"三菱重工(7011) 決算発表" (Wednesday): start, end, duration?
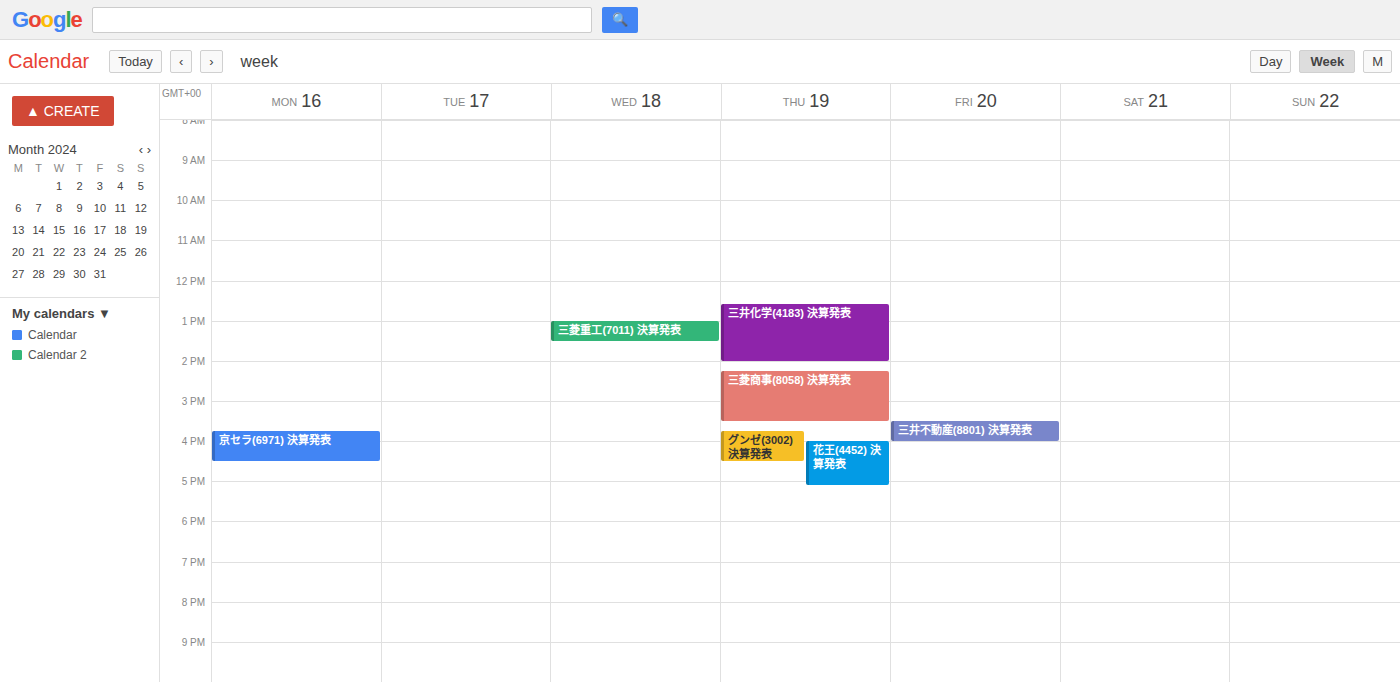
1:00 PM to 1:30 PM, 30 minutes